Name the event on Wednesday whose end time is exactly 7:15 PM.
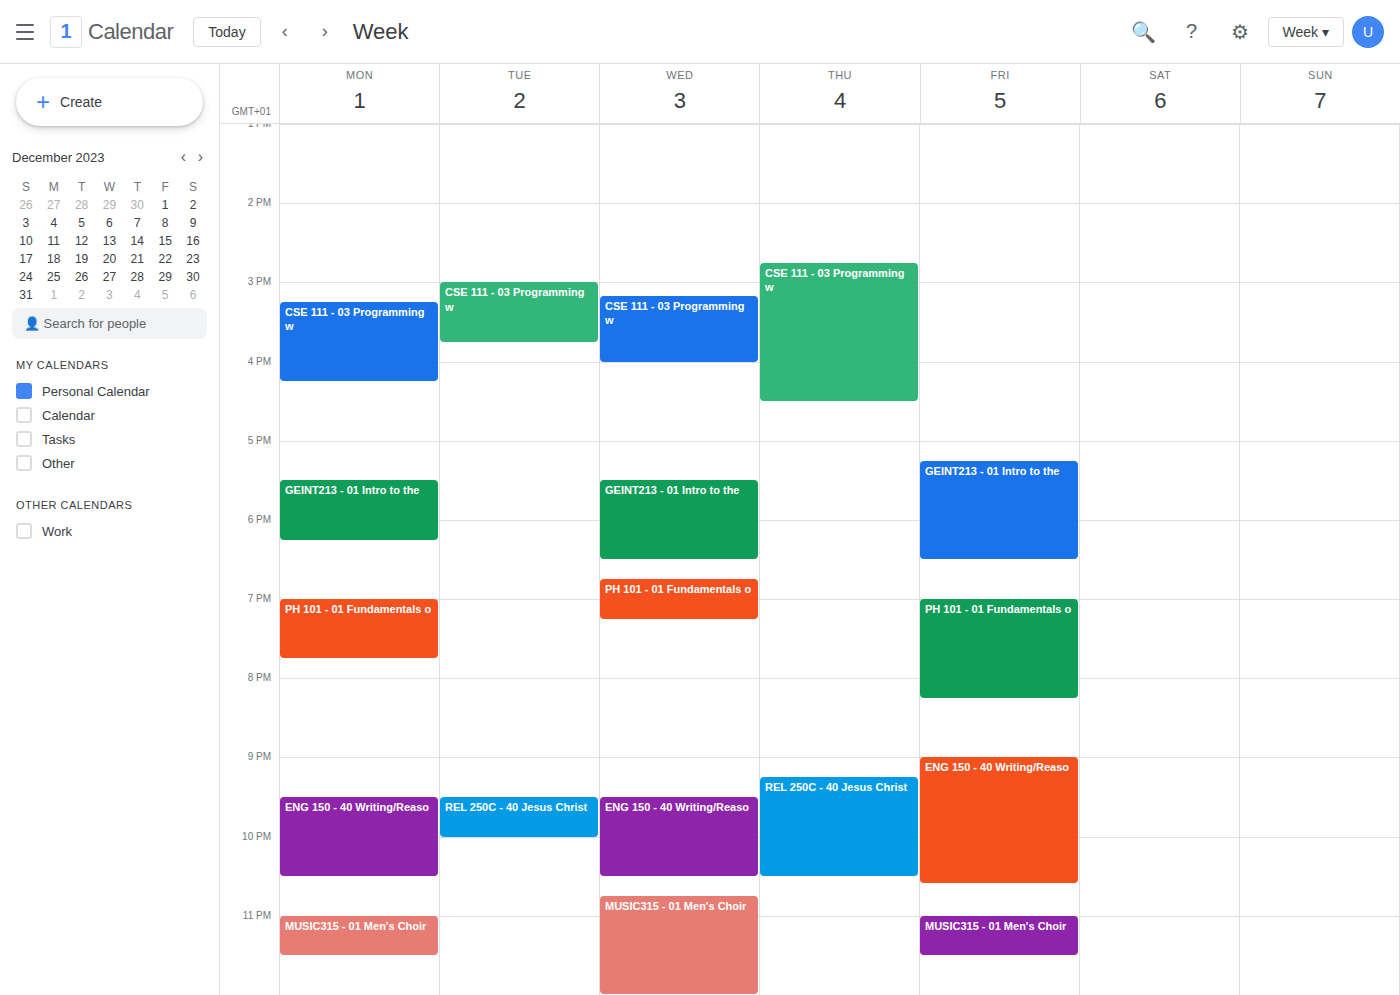
"PH 101 - 01 Fundamentals o"